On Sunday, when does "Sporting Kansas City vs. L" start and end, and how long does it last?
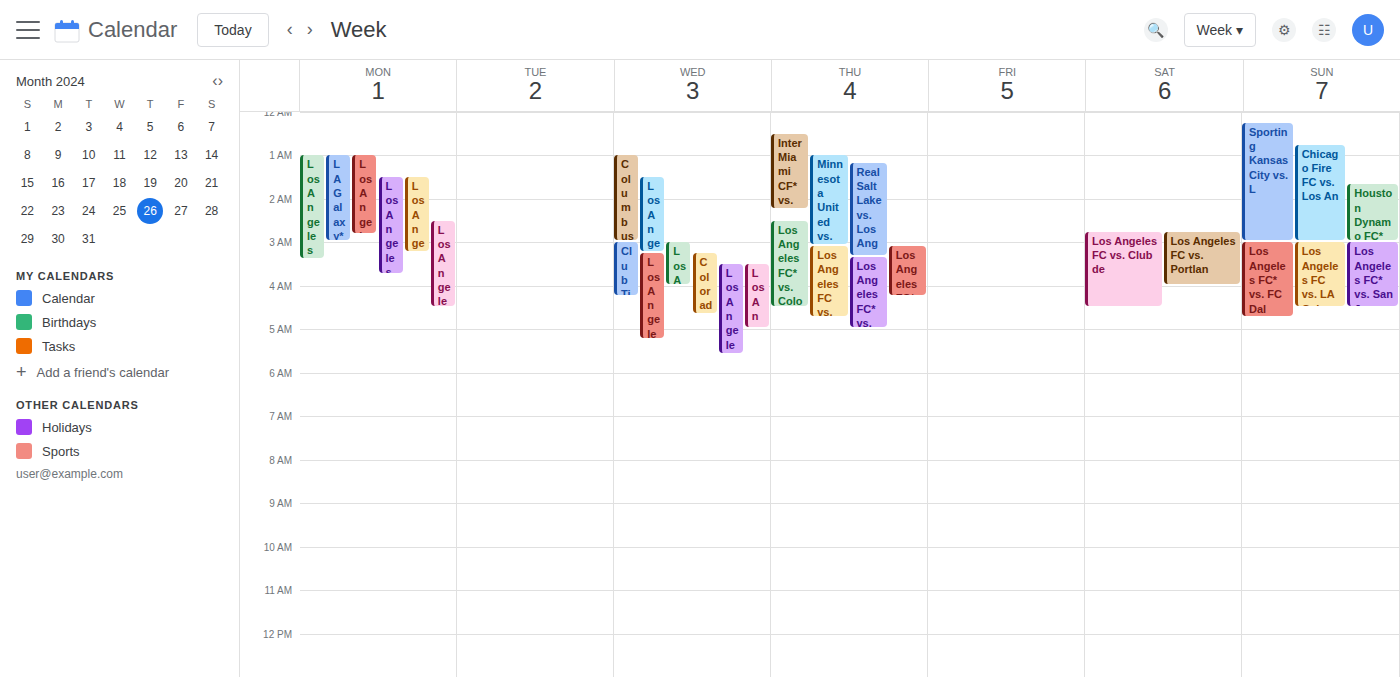
12:15 AM to 3:00 AM, 2 hours 45 minutes